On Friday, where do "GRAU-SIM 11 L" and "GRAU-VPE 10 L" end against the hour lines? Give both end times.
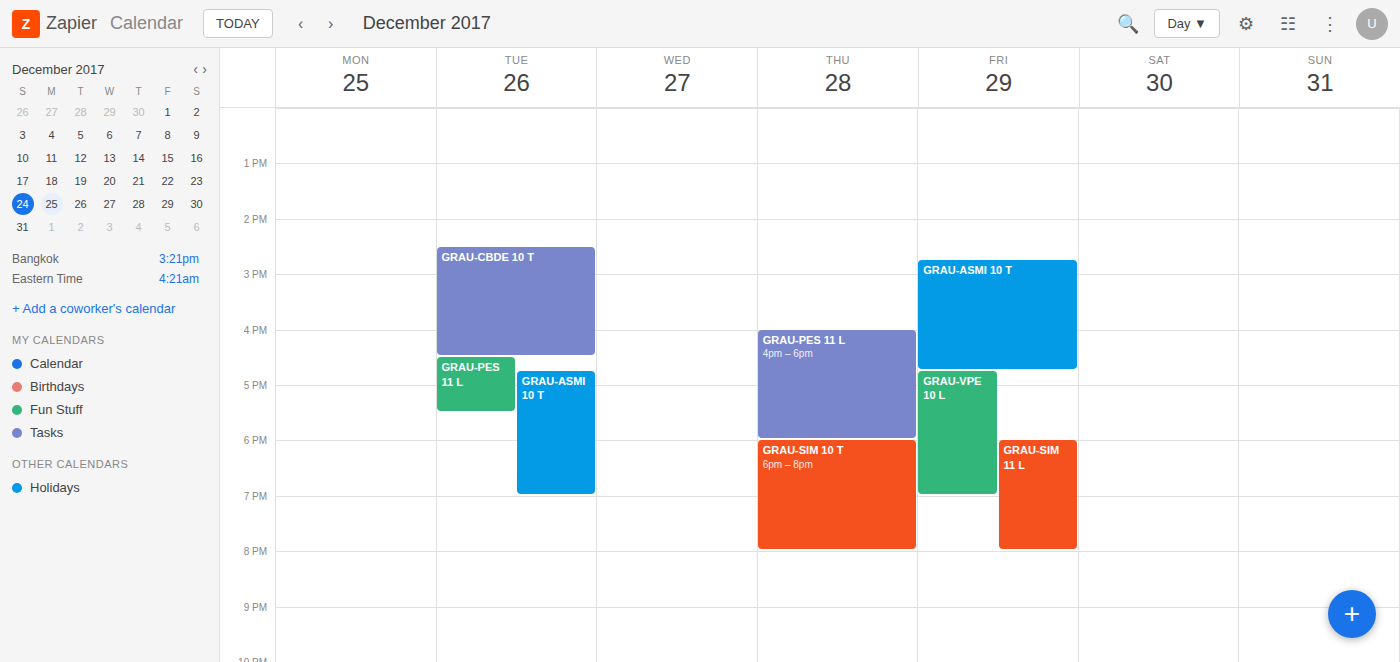
"GRAU-SIM 11 L": 8:00 PM, exactly on the 8 PM line. "GRAU-VPE 10 L": 7:00 PM, exactly on the 7 PM line.